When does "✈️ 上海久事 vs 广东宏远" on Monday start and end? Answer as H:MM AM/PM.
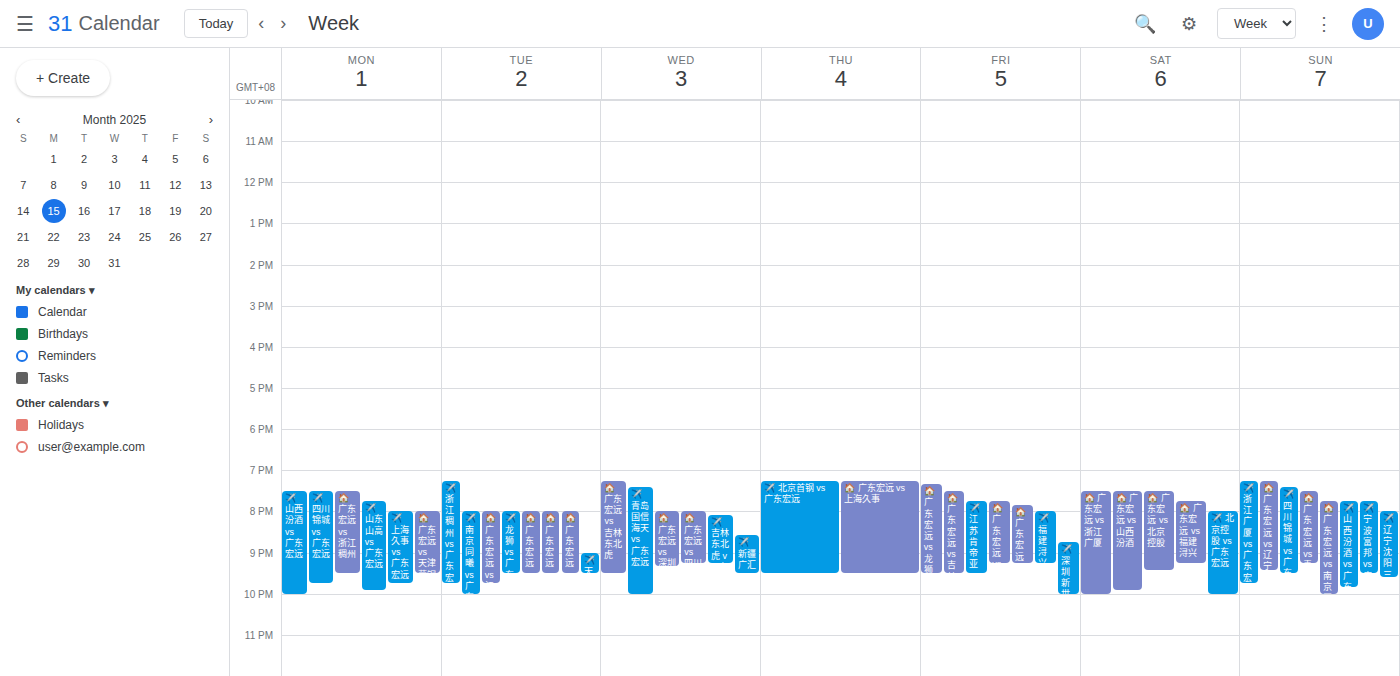
8:00 PM to 9:45 PM